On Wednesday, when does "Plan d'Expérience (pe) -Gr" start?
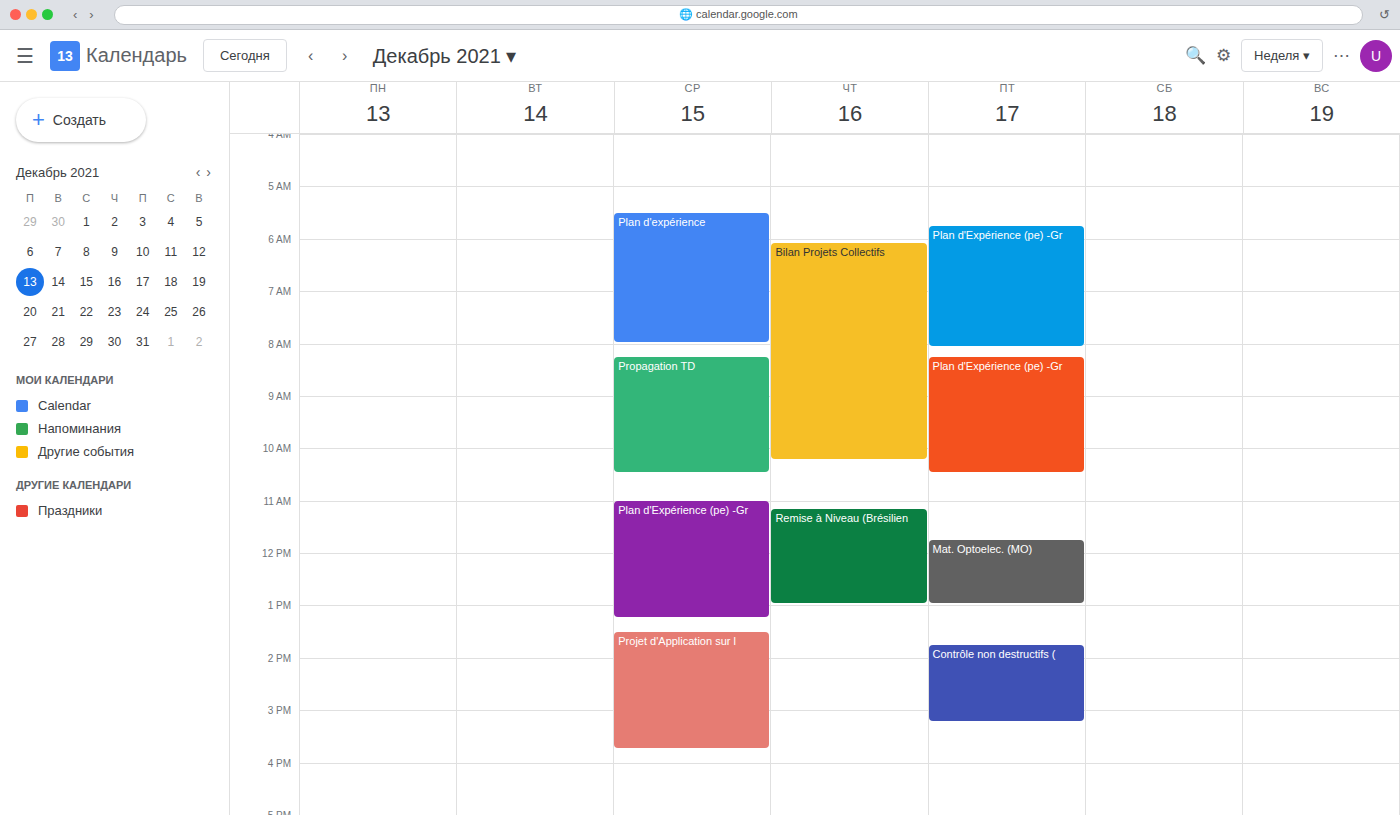
11:00